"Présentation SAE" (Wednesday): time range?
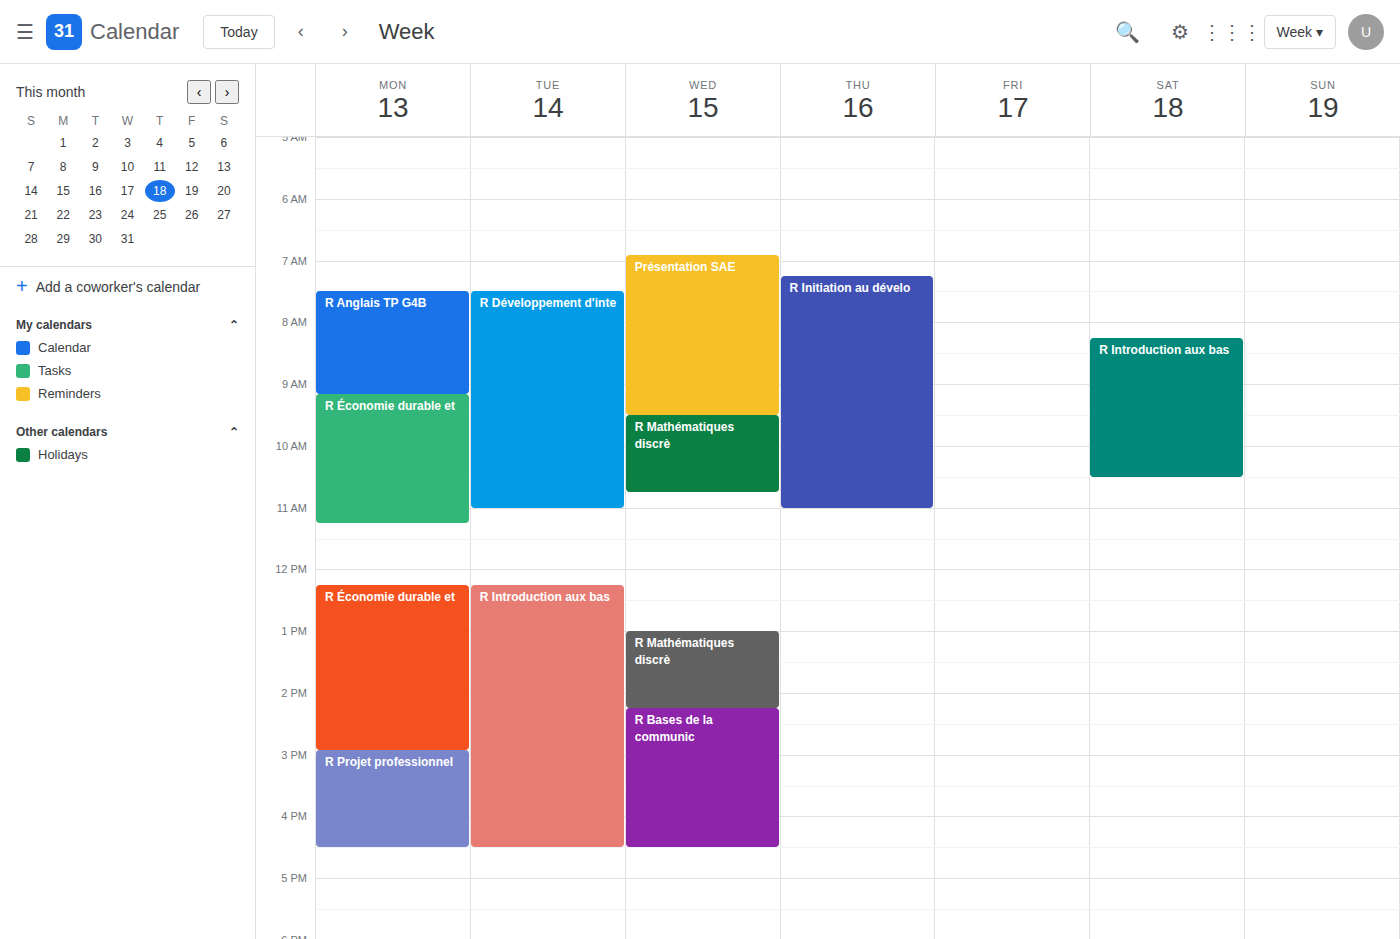
6:55 AM to 9:30 AM